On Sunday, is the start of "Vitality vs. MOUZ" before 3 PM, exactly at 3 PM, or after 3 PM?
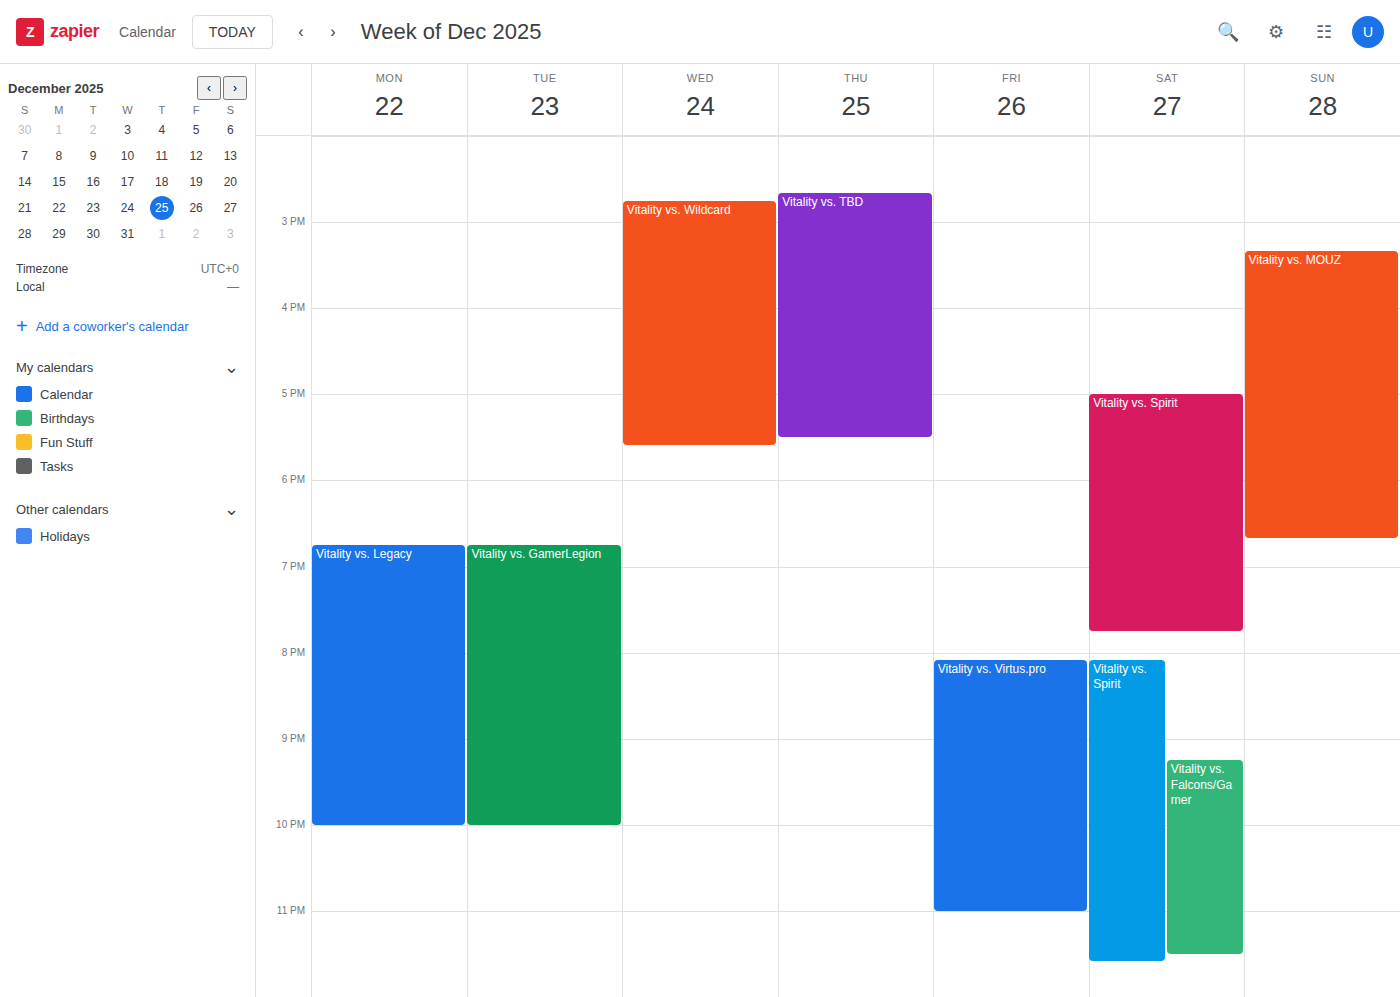
3:20 PM -- after 3 PM, 20 minutes below the 3 PM line.